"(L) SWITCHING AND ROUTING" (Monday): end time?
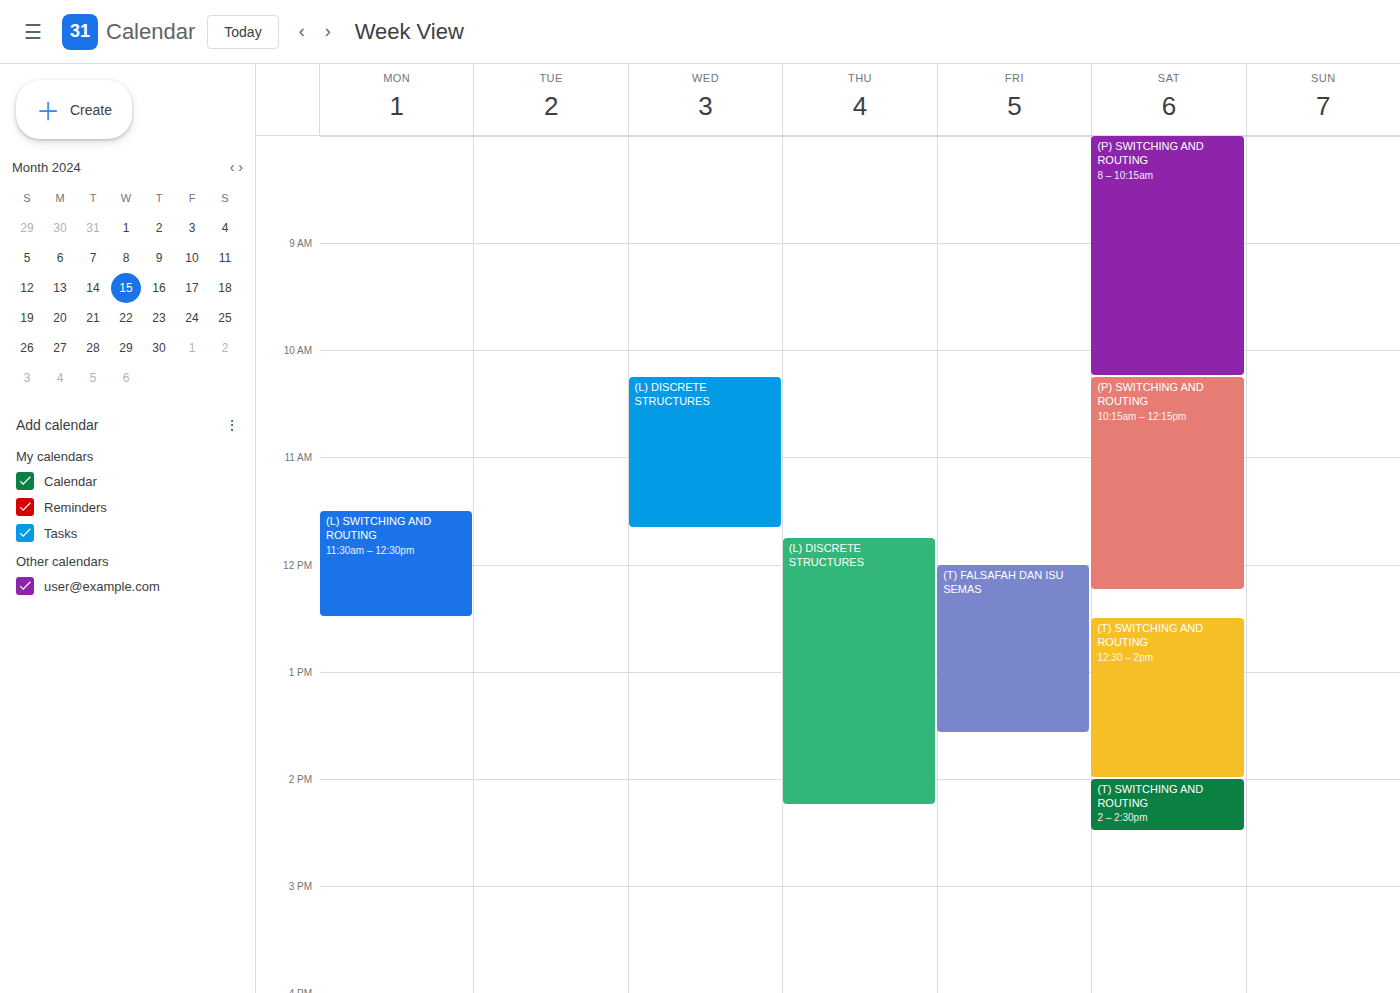
12:30 PM